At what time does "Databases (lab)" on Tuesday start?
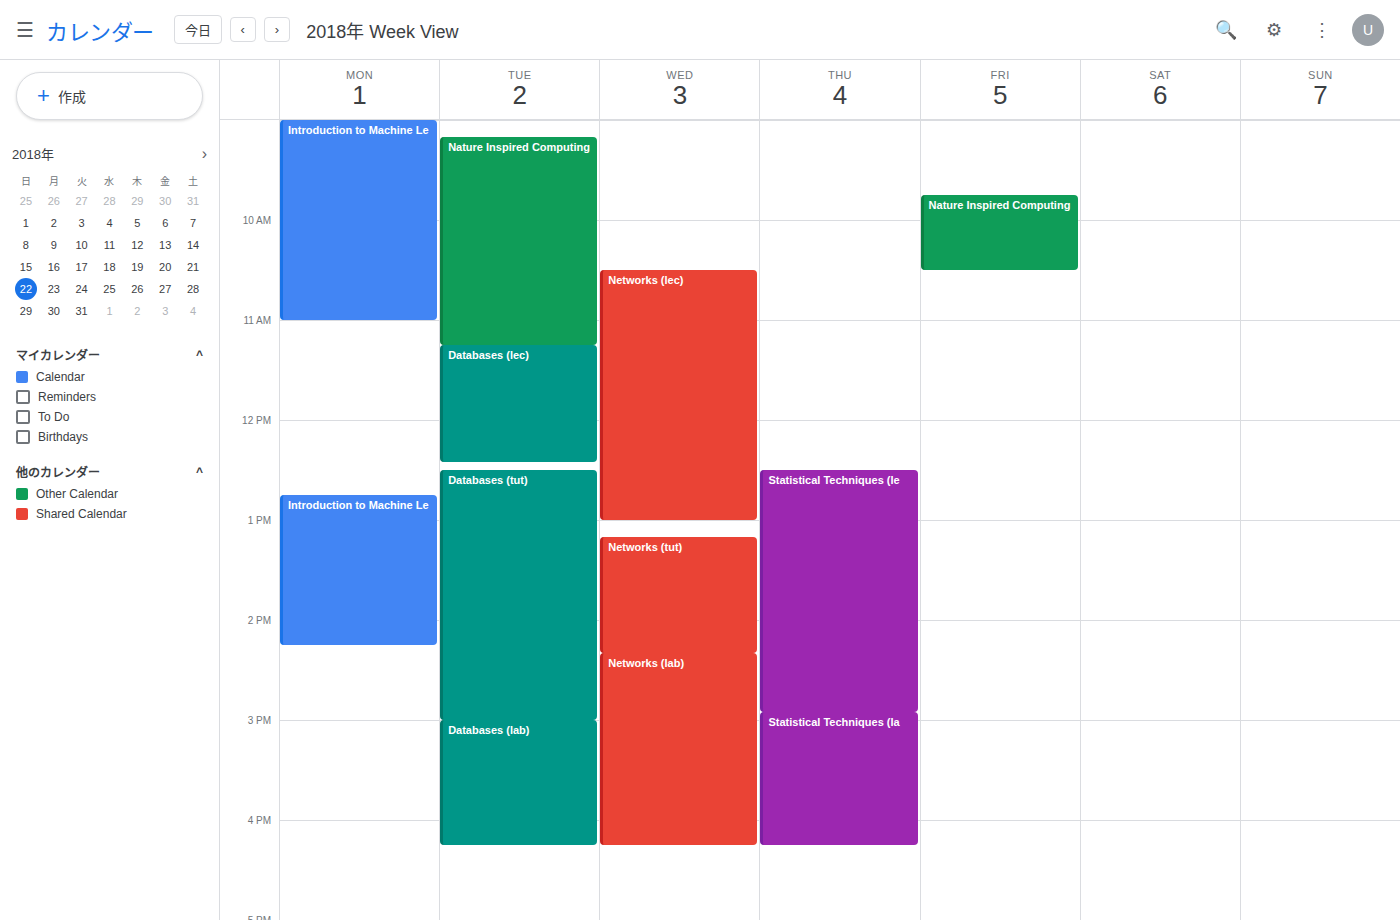
3:00 PM